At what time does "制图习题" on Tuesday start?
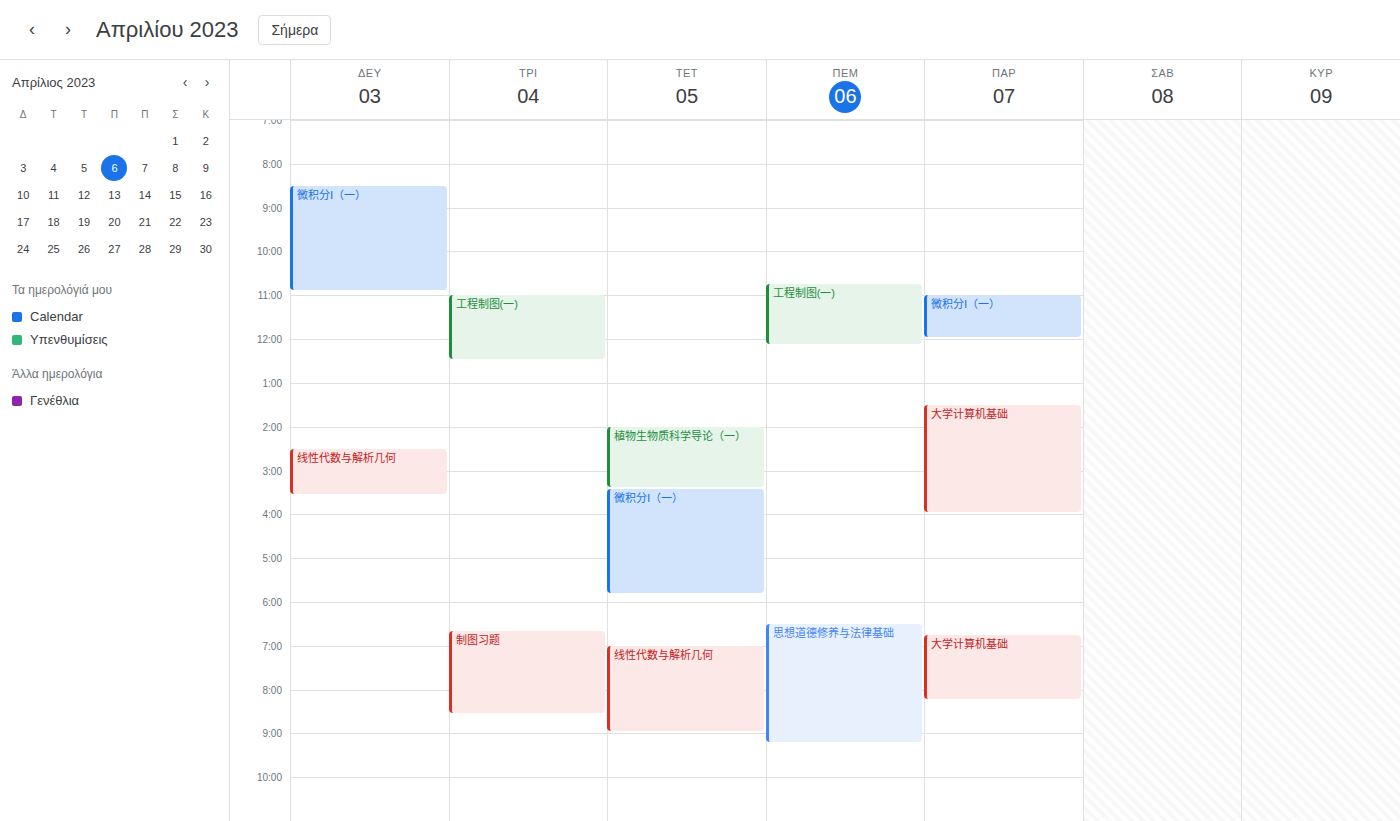
6:40 PM